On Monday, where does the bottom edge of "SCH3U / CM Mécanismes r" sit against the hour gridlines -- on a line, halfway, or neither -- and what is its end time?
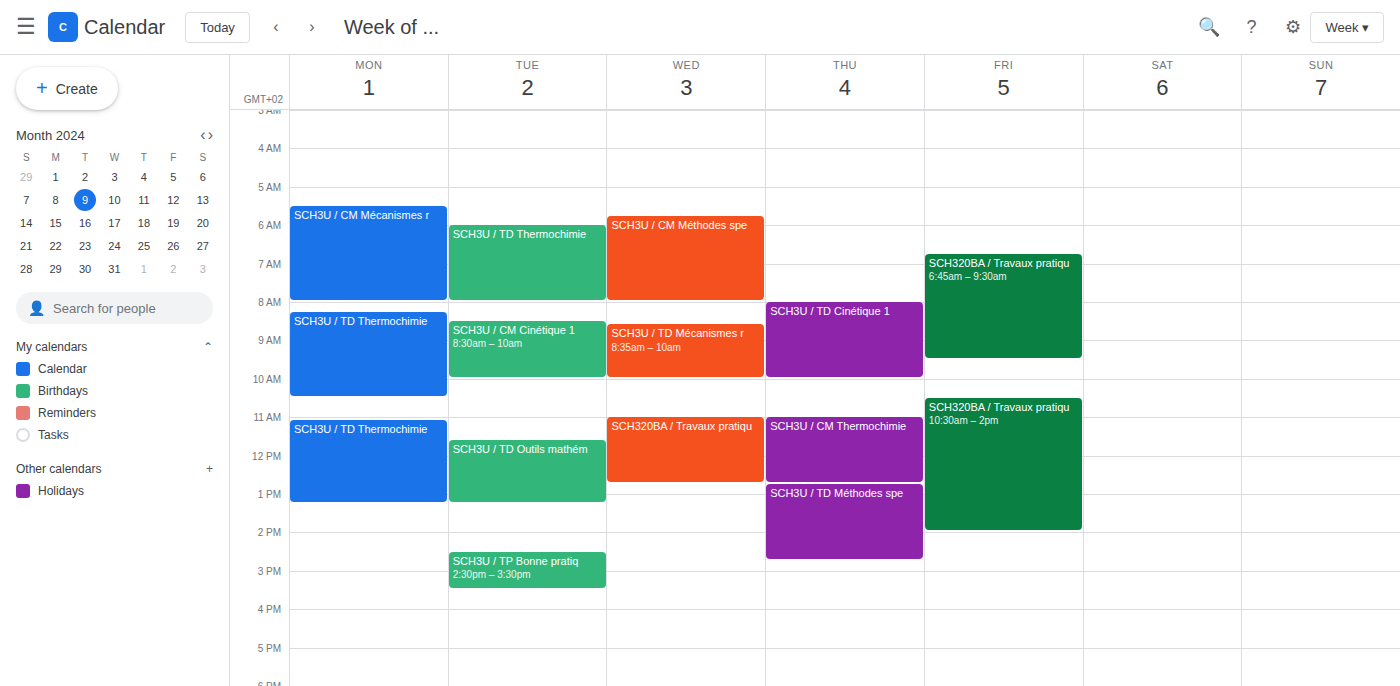
8:00 AM -- exactly on the 8 AM line.